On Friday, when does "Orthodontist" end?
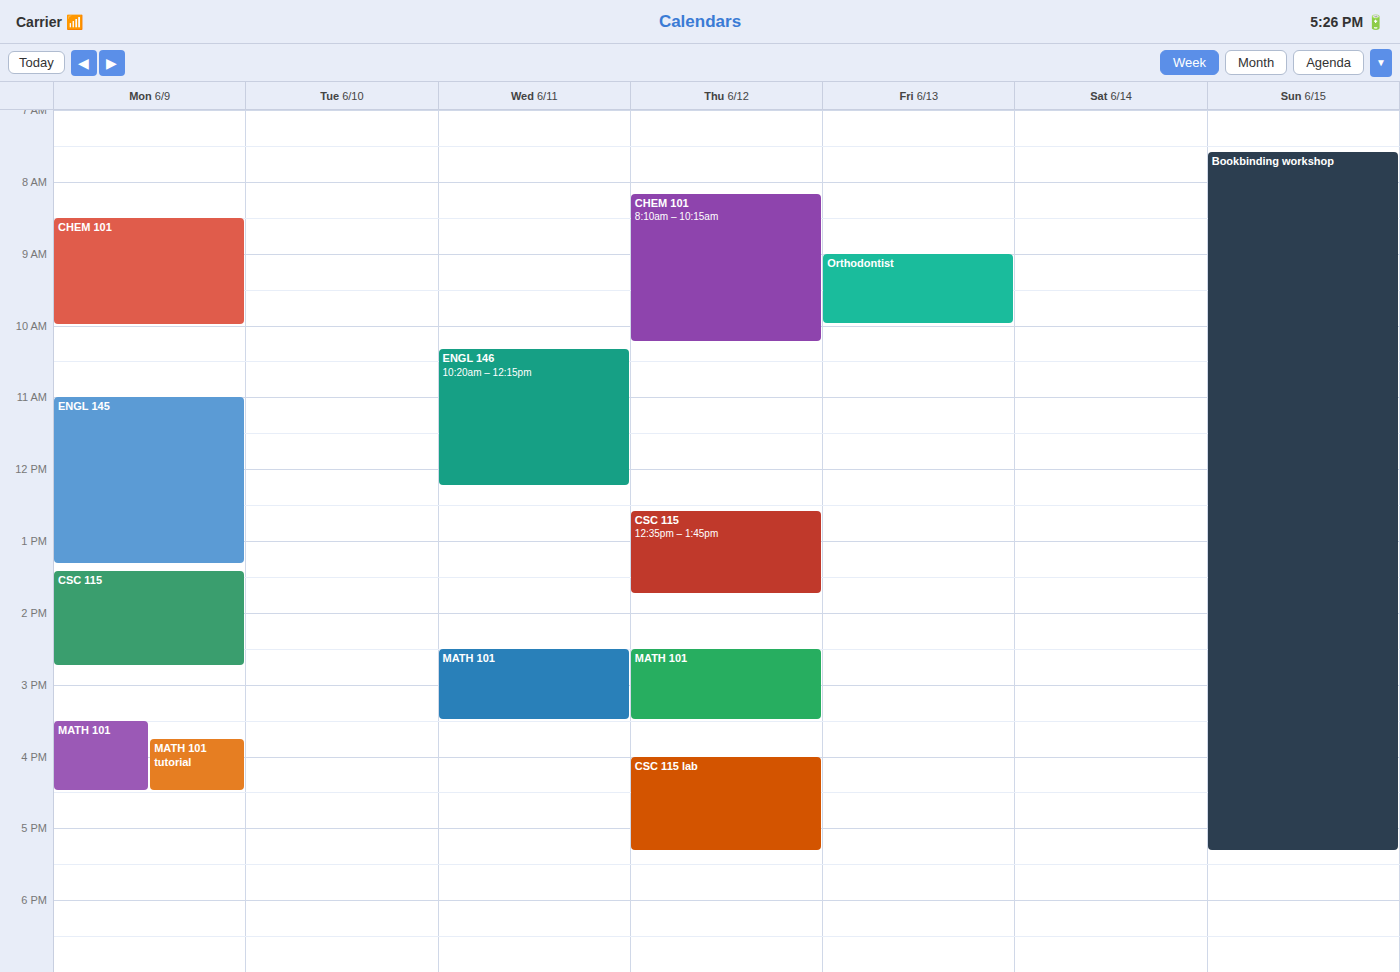
10:00 AM